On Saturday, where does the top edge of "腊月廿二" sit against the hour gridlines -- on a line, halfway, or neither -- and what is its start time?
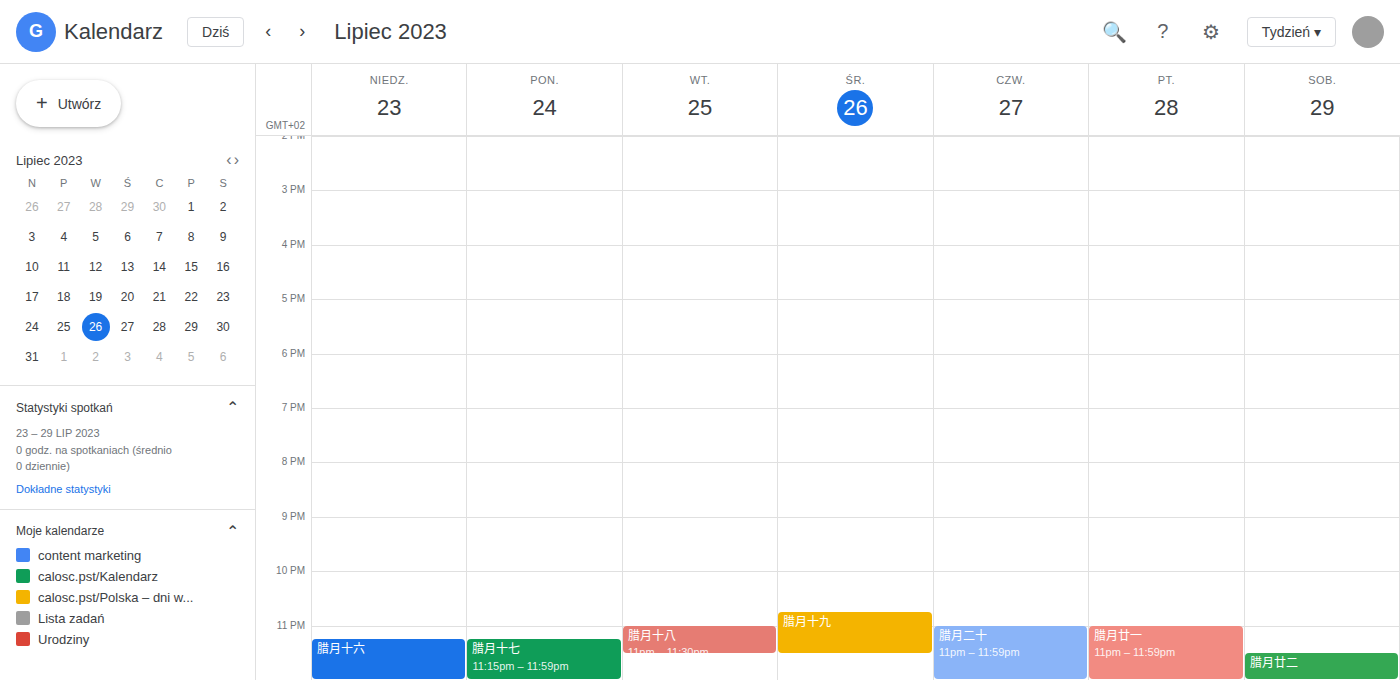
11:30 PM -- halfway between the 11 PM and 12 AM lines.